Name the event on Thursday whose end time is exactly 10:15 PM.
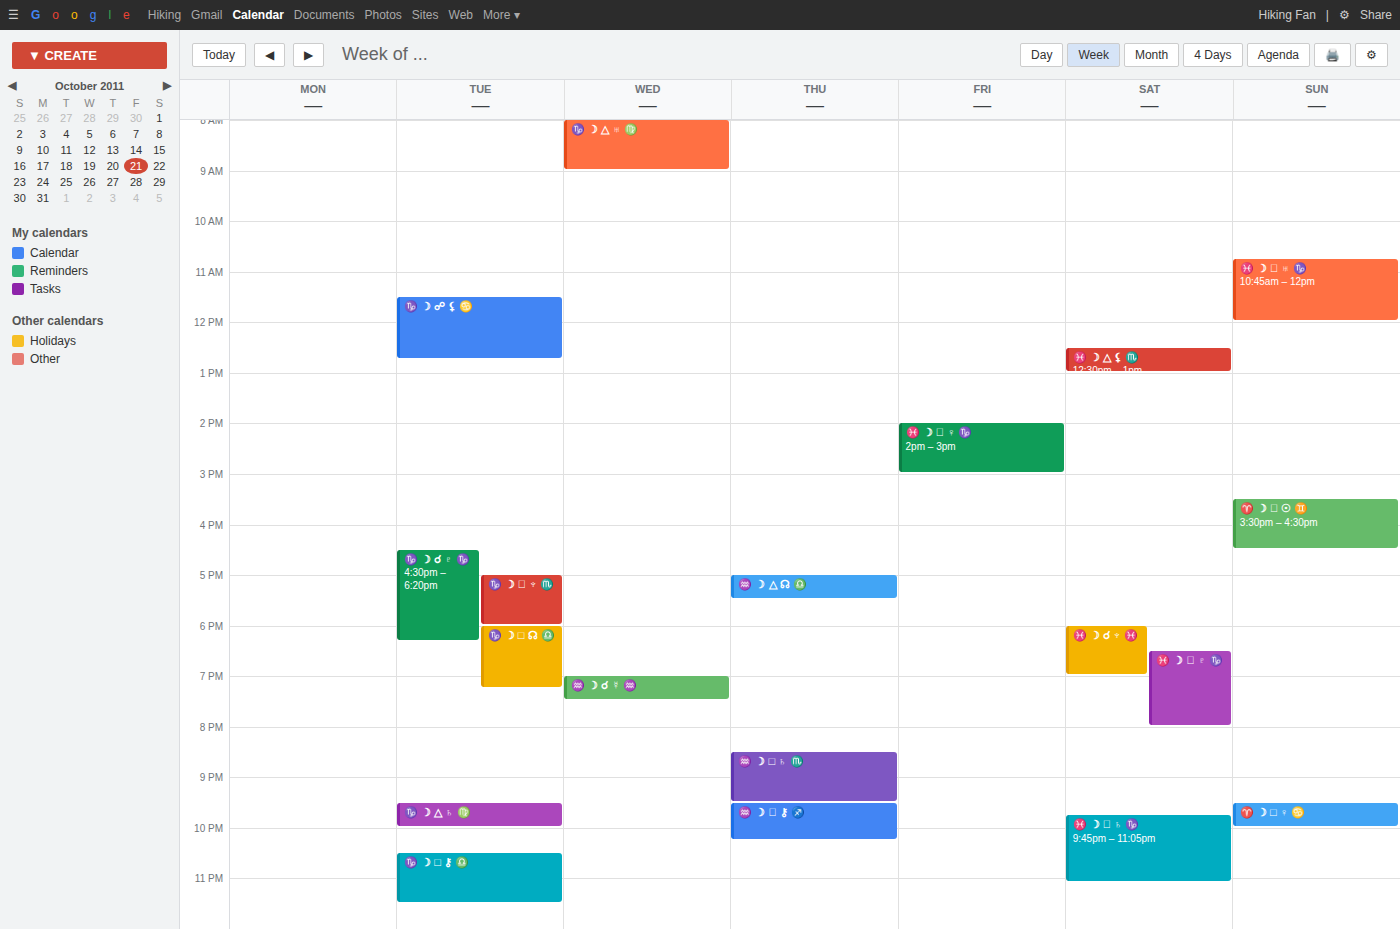
"♒️ ☽ ⚹ ⚷ ♐️"